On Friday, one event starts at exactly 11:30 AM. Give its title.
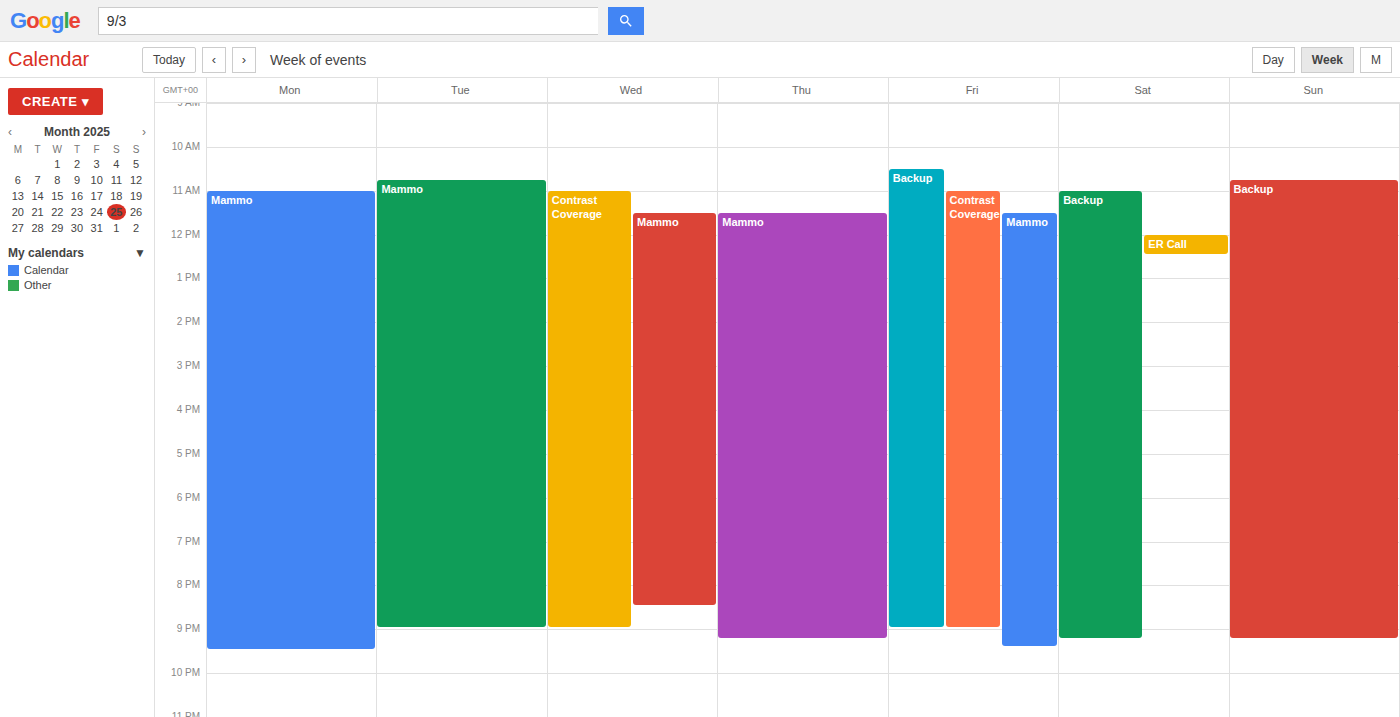
"Mammo"